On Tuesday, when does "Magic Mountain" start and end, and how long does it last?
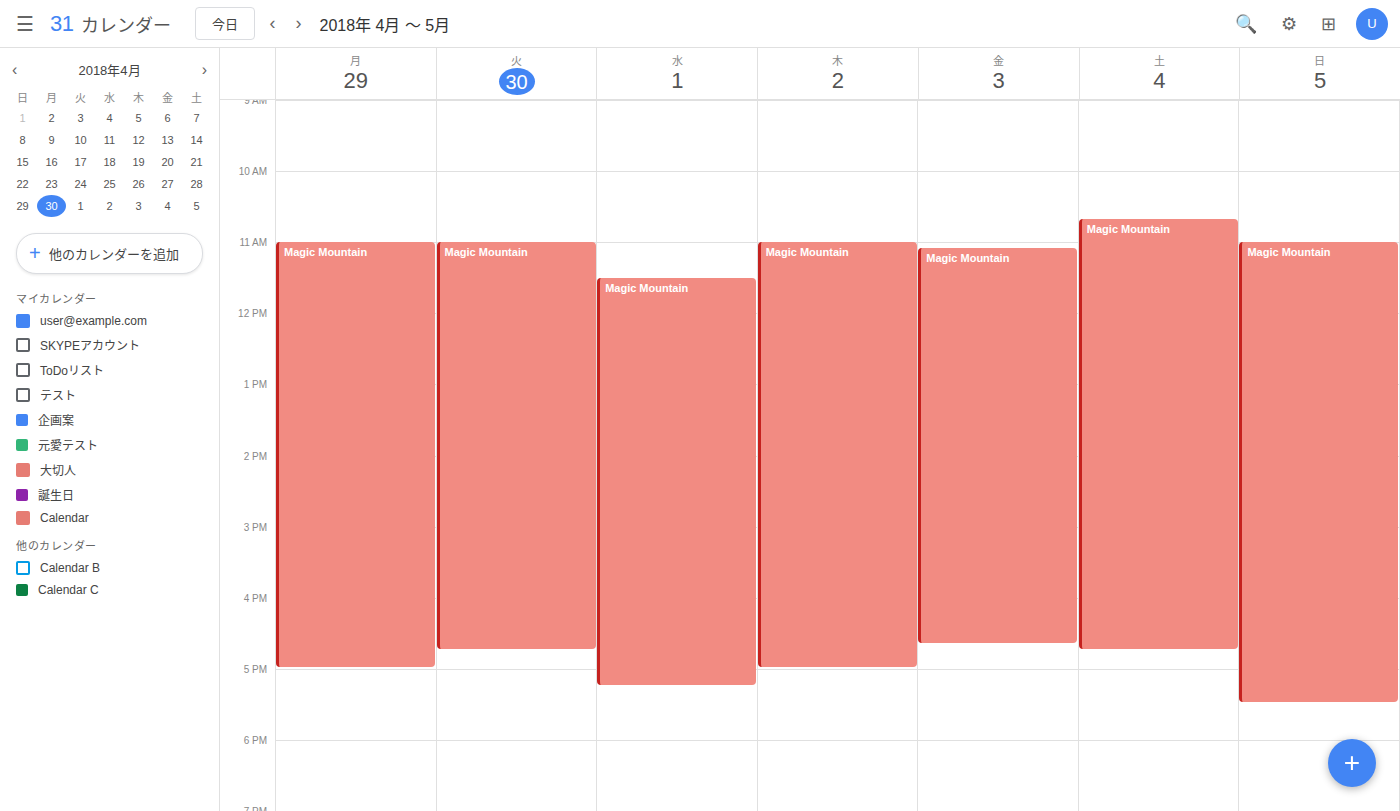
11:00 AM to 4:45 PM, 5 hours 45 minutes